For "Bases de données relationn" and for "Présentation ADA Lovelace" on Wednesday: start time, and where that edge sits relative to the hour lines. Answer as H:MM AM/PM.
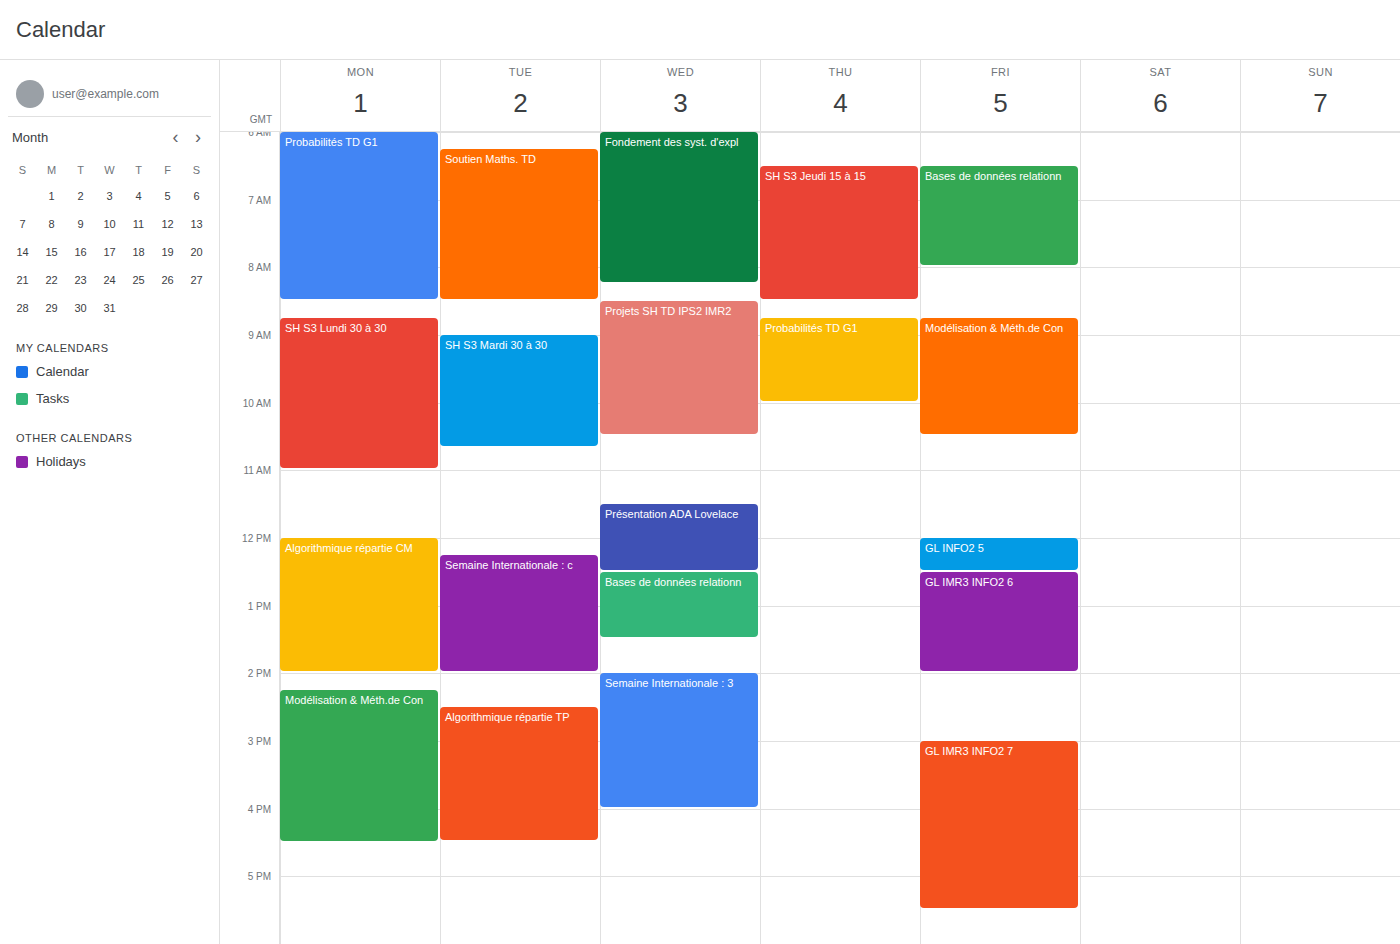
"Bases de données relationn": 12:30 PM, halfway between the 12 PM and 1 PM lines. "Présentation ADA Lovelace": 11:30 AM, halfway between the 11 AM and 12 PM lines.